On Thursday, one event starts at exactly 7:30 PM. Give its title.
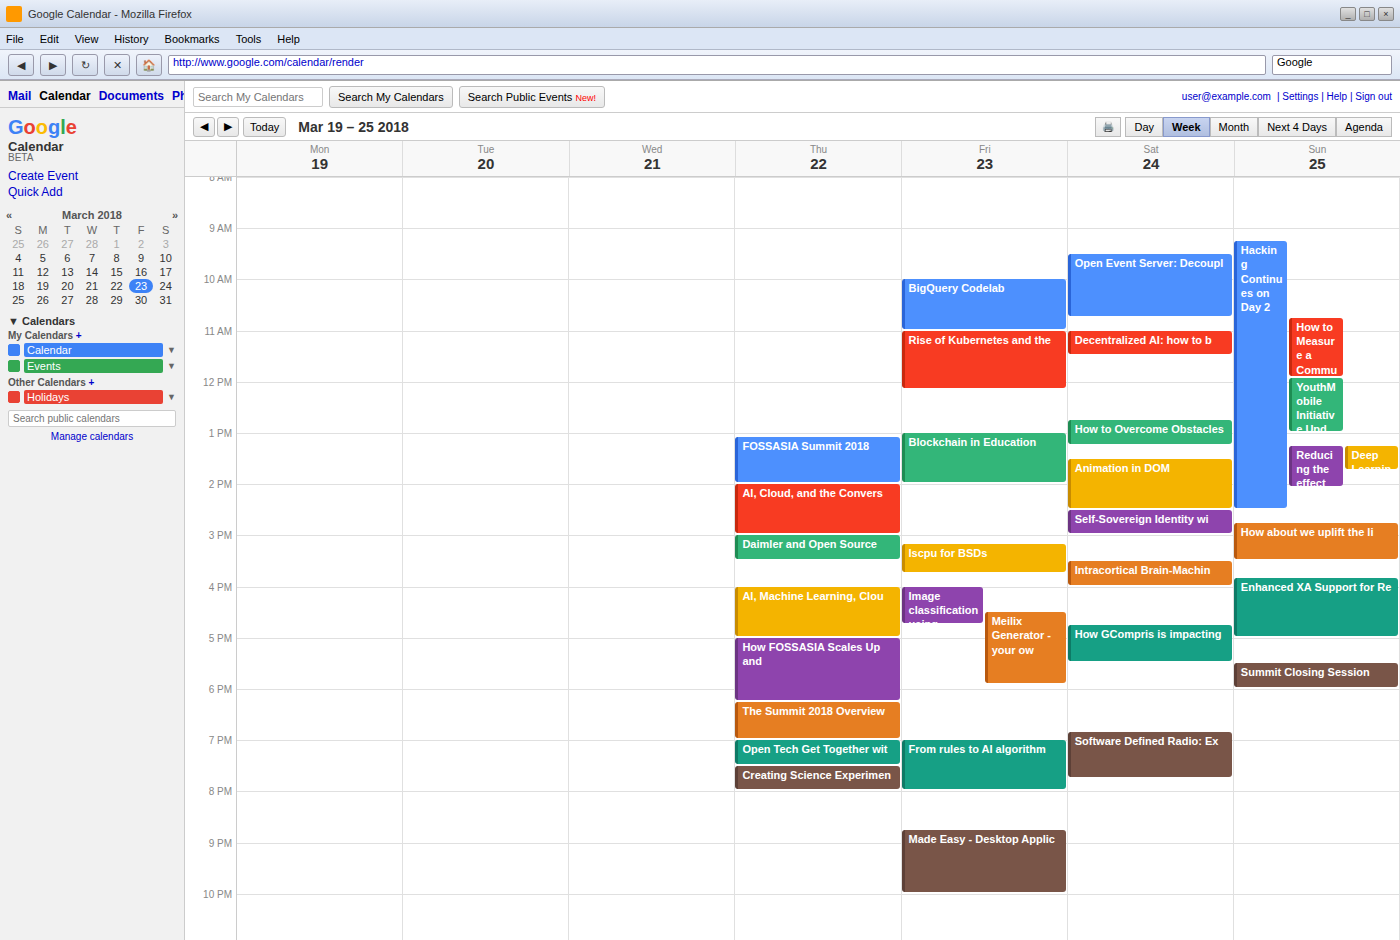
"Creating Science Experimen"